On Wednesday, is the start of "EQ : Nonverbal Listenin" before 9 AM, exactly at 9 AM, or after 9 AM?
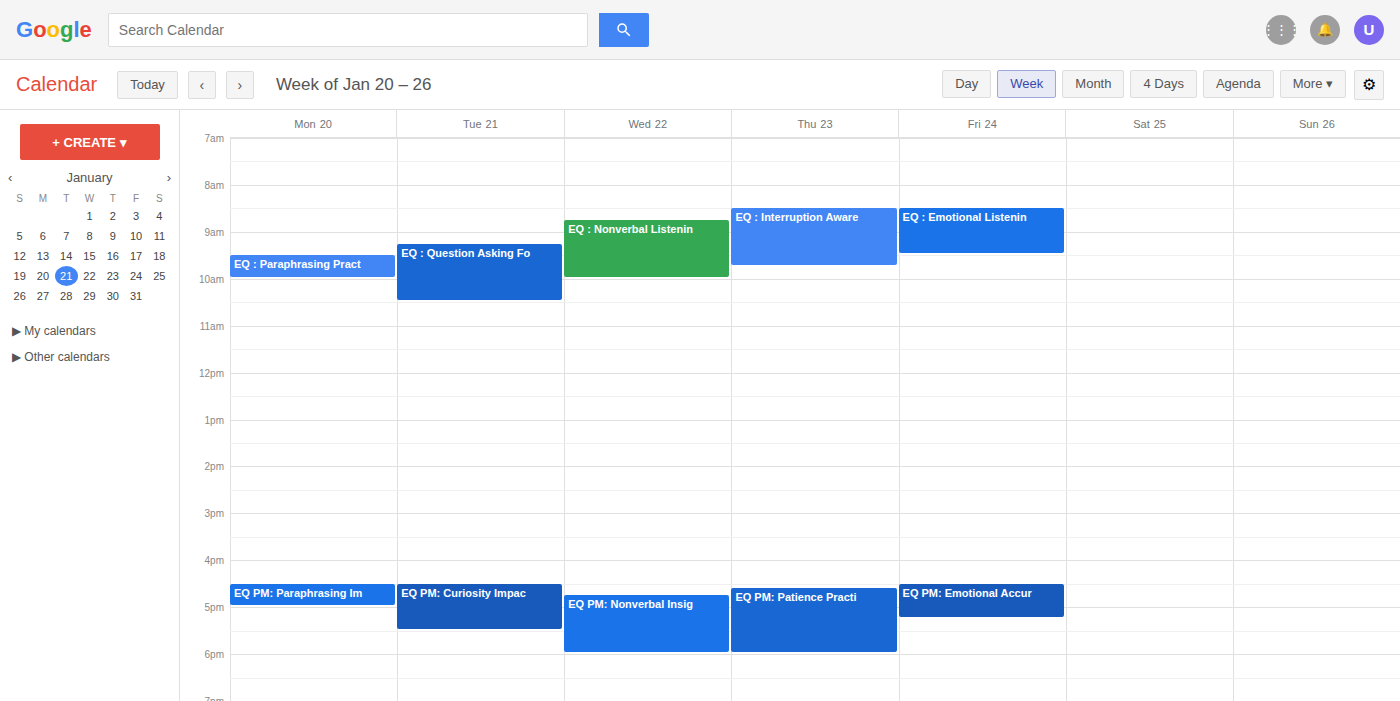
8:45 AM -- before 9 AM, 15 minutes above the 9 AM line.